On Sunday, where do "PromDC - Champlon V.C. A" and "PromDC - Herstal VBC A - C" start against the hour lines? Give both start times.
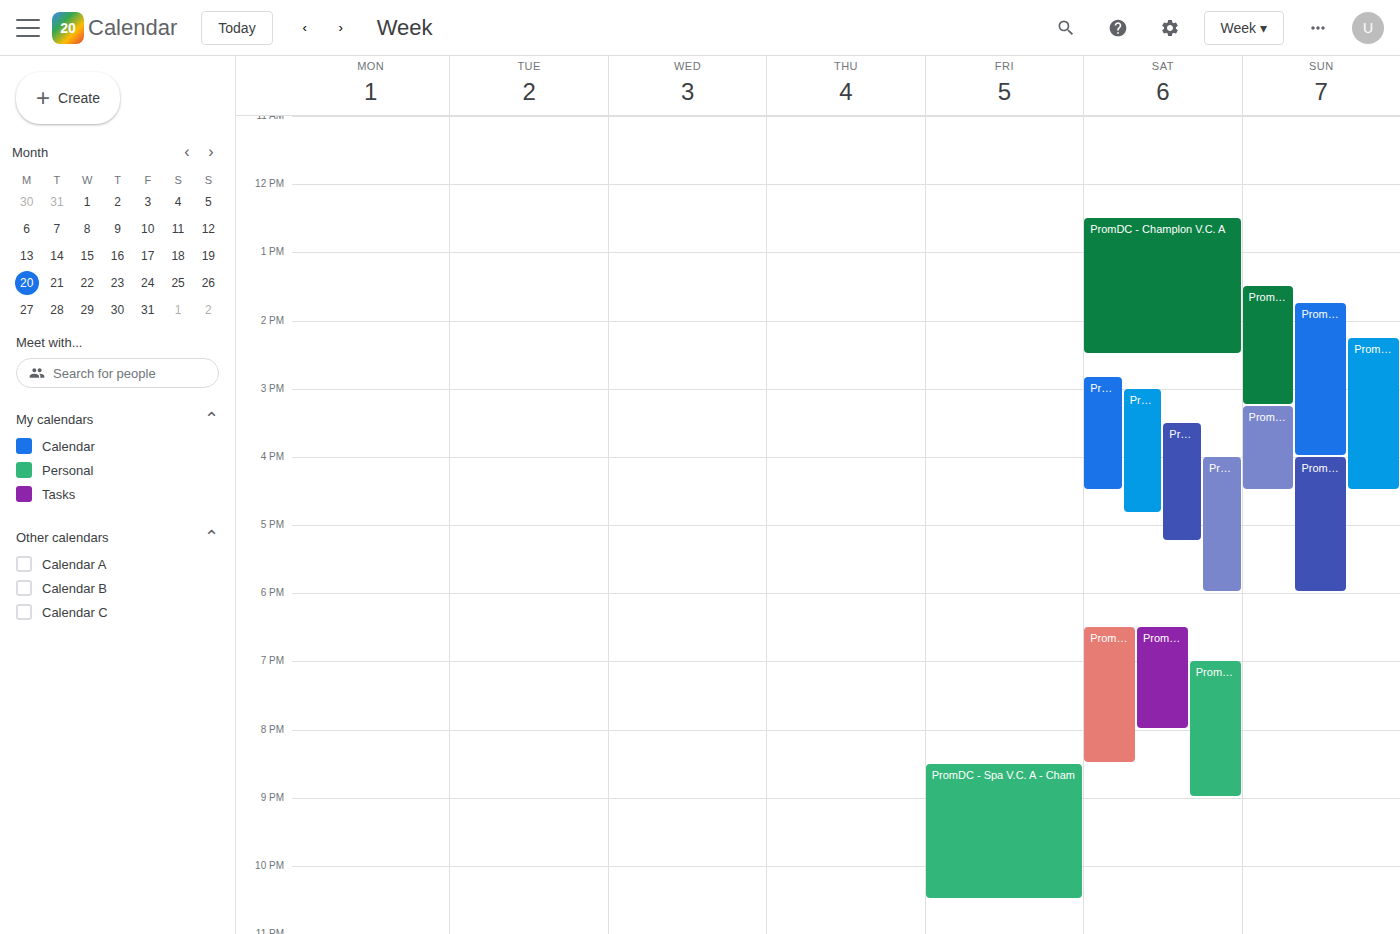
"PromDC - Champlon V.C. A": 2:15 PM, neither: a quarter of the way from the 2 PM line to the 3 PM line. "PromDC - Herstal VBC A - C": 1:30 PM, halfway between the 1 PM and 2 PM lines.